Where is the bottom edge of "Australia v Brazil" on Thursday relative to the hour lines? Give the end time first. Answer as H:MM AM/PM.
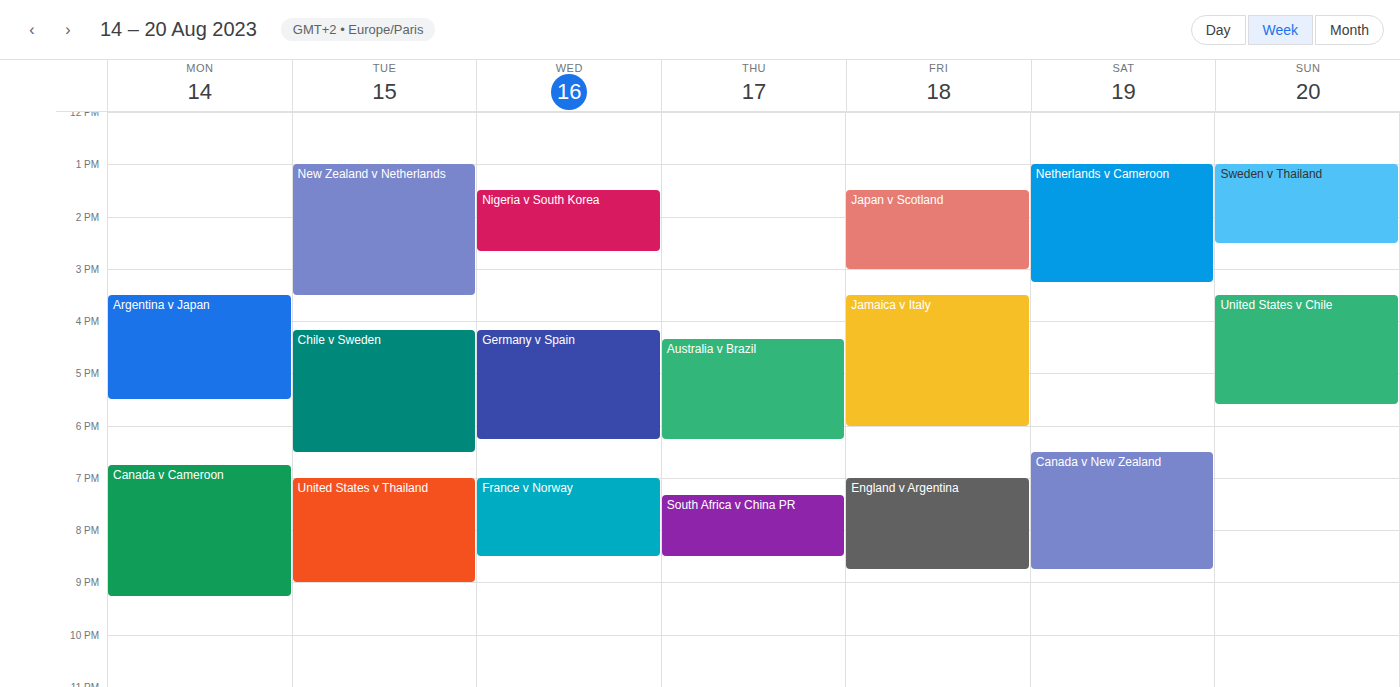
6:15 PM -- neither: a quarter of the way from the 6 PM line to the 7 PM line.